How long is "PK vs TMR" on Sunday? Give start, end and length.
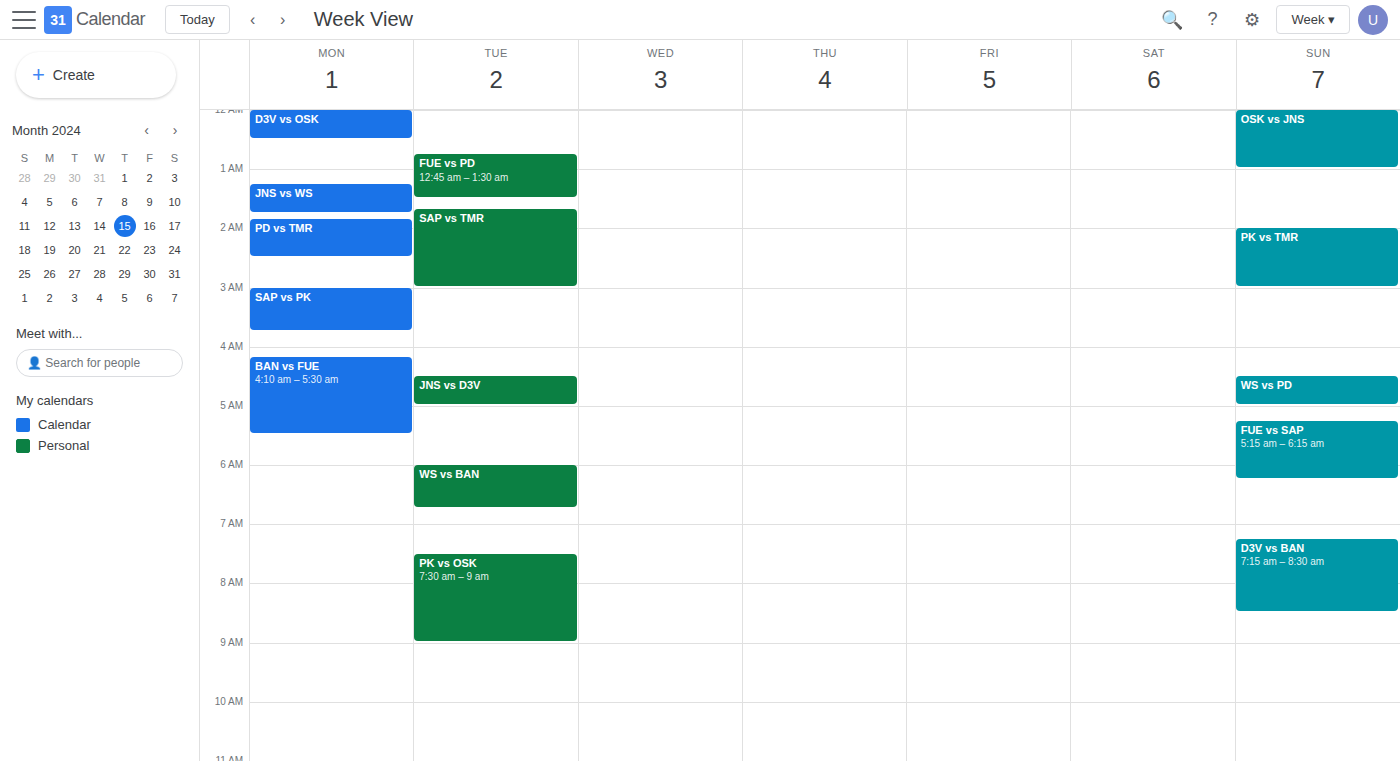
2:00 AM to 3:00 AM, 1 hour